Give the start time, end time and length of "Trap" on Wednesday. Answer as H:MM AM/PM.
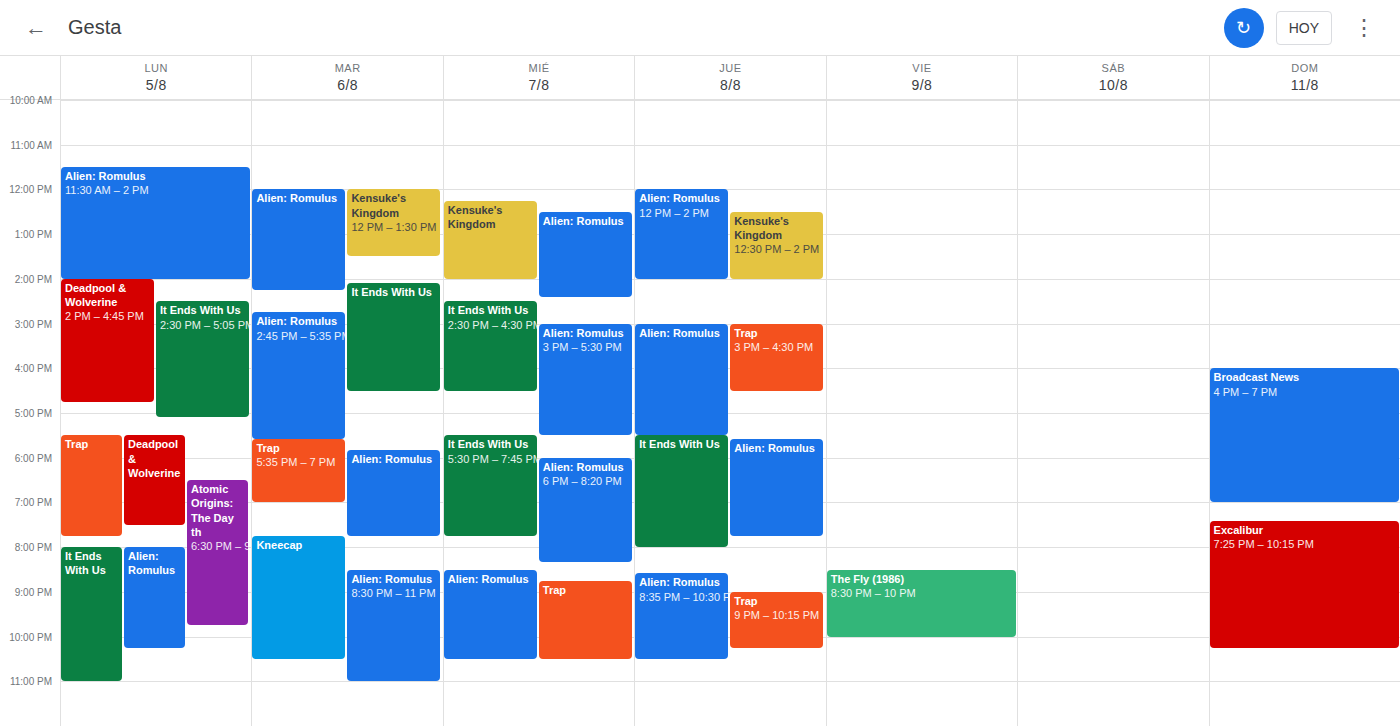
8:45 PM to 10:30 PM, 1 hour 45 minutes